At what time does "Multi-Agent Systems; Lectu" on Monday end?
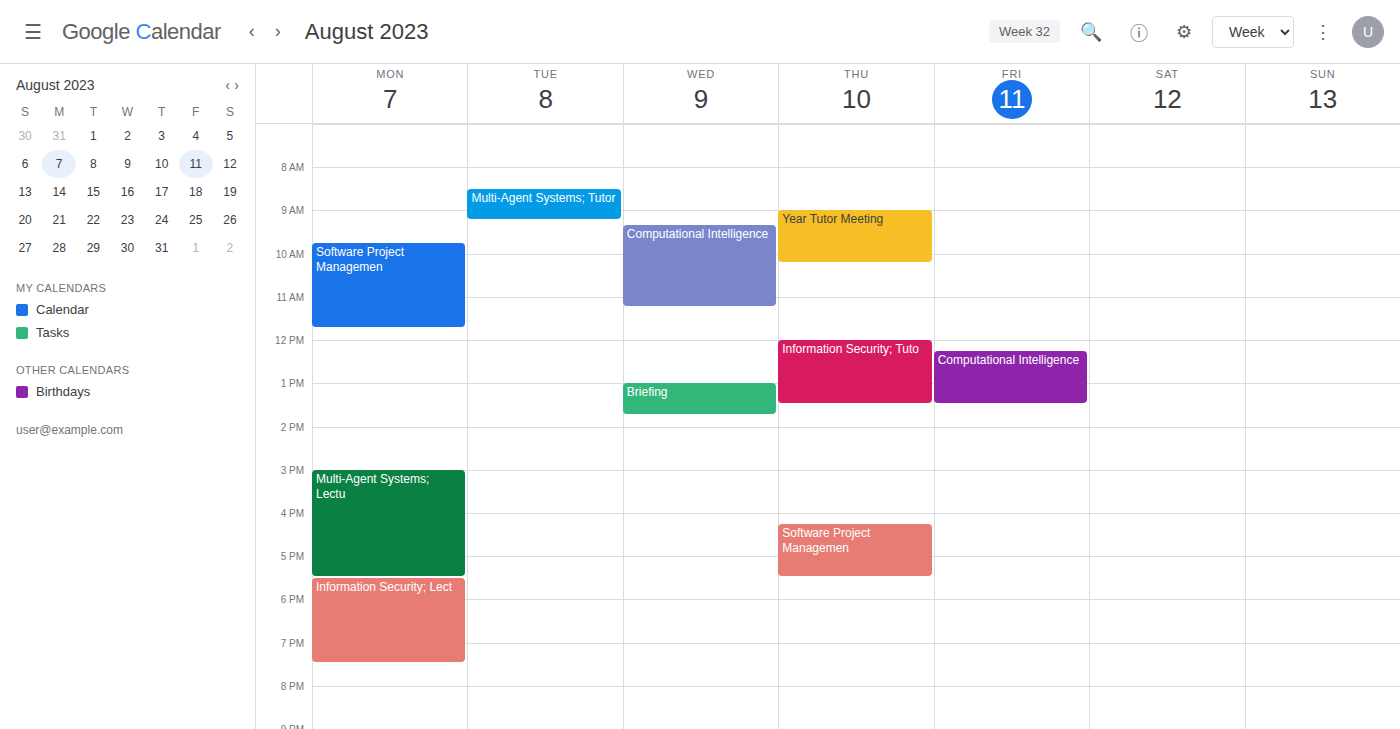
5:30 PM